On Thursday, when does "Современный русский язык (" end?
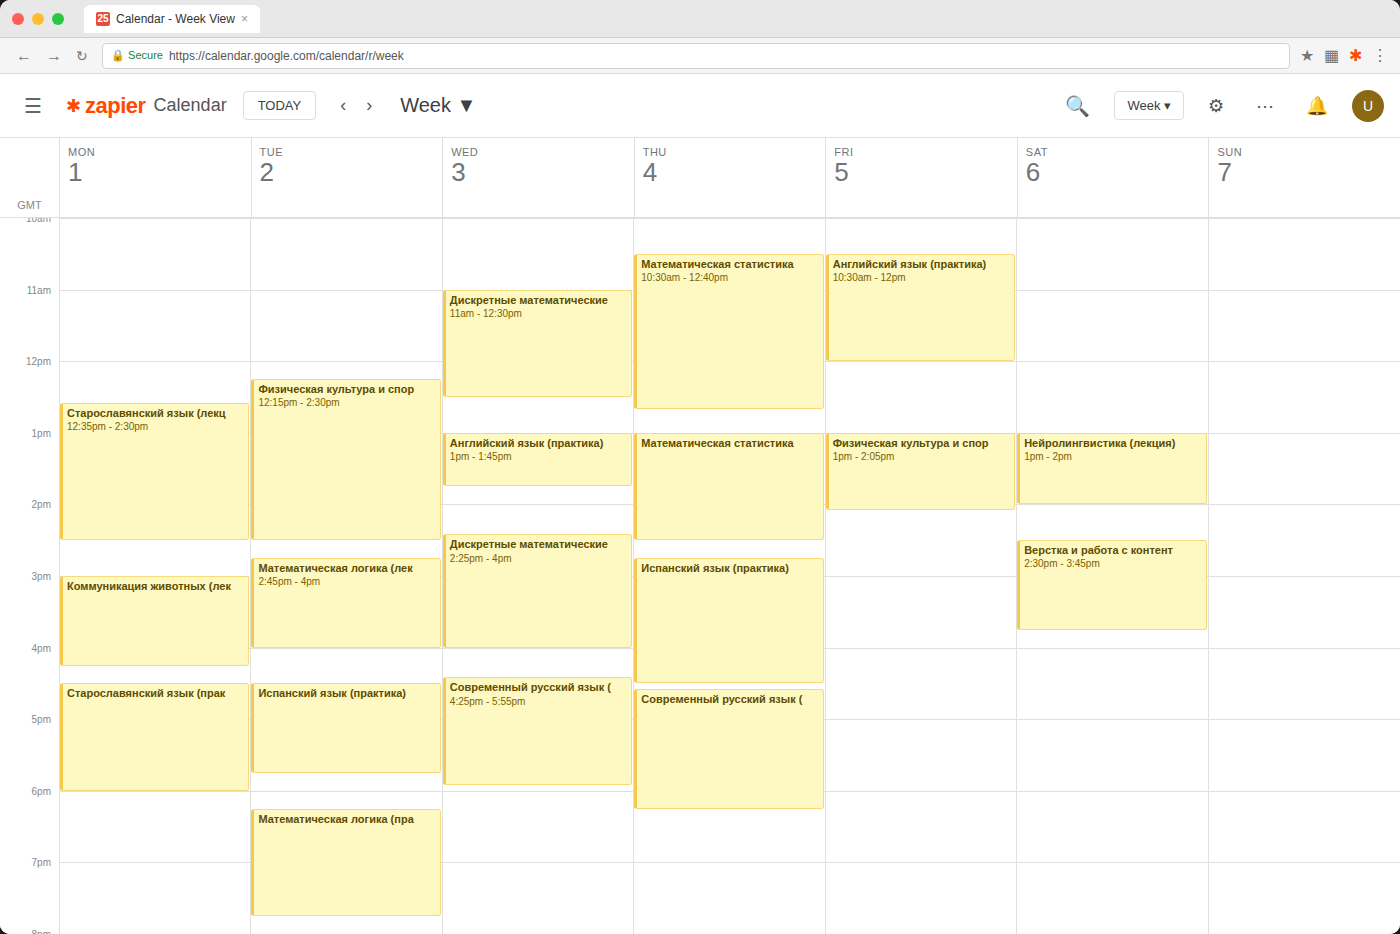
6:15 PM